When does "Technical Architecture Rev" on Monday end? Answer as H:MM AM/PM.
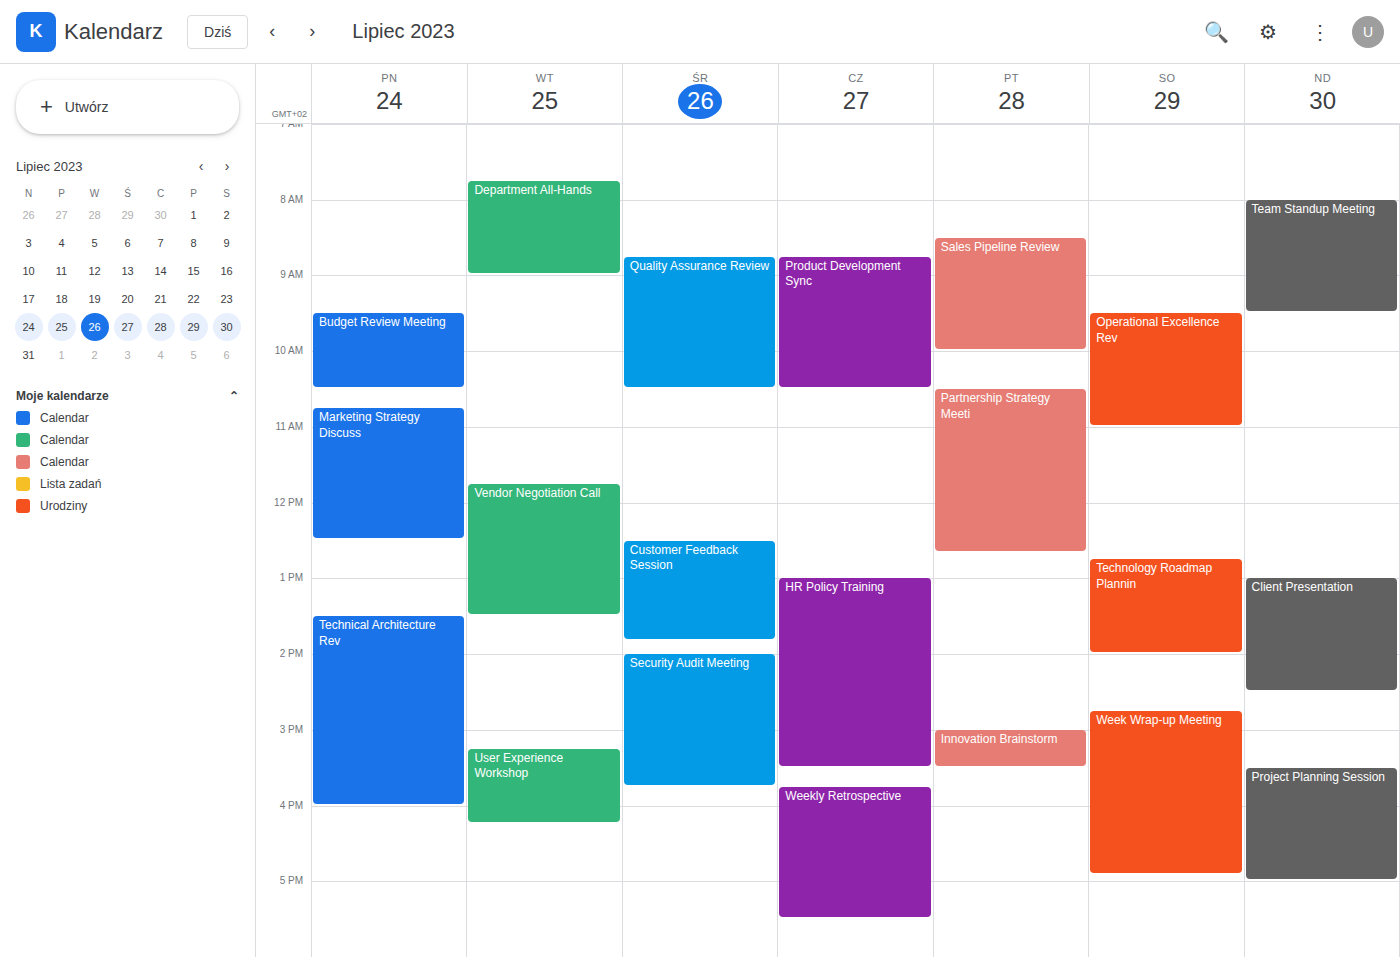
4:00 PM